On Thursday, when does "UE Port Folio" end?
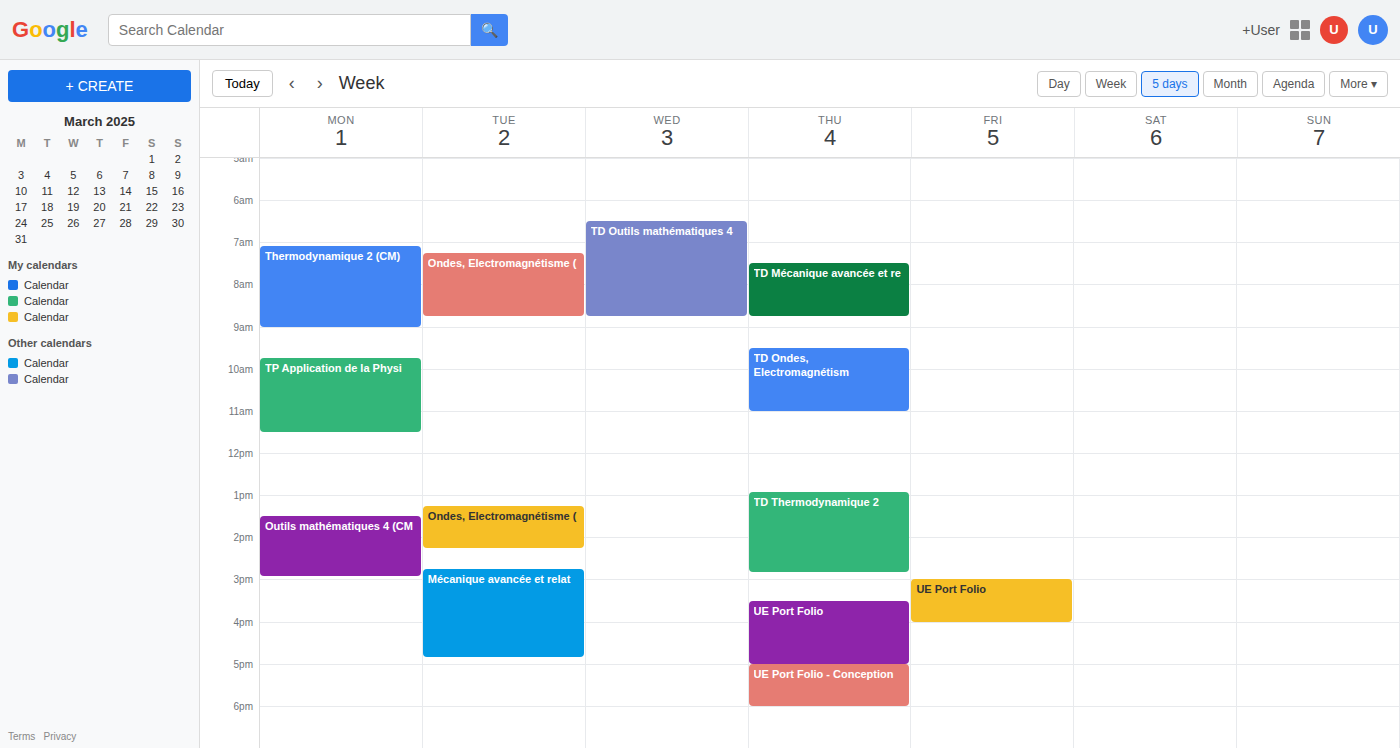
5:00 PM